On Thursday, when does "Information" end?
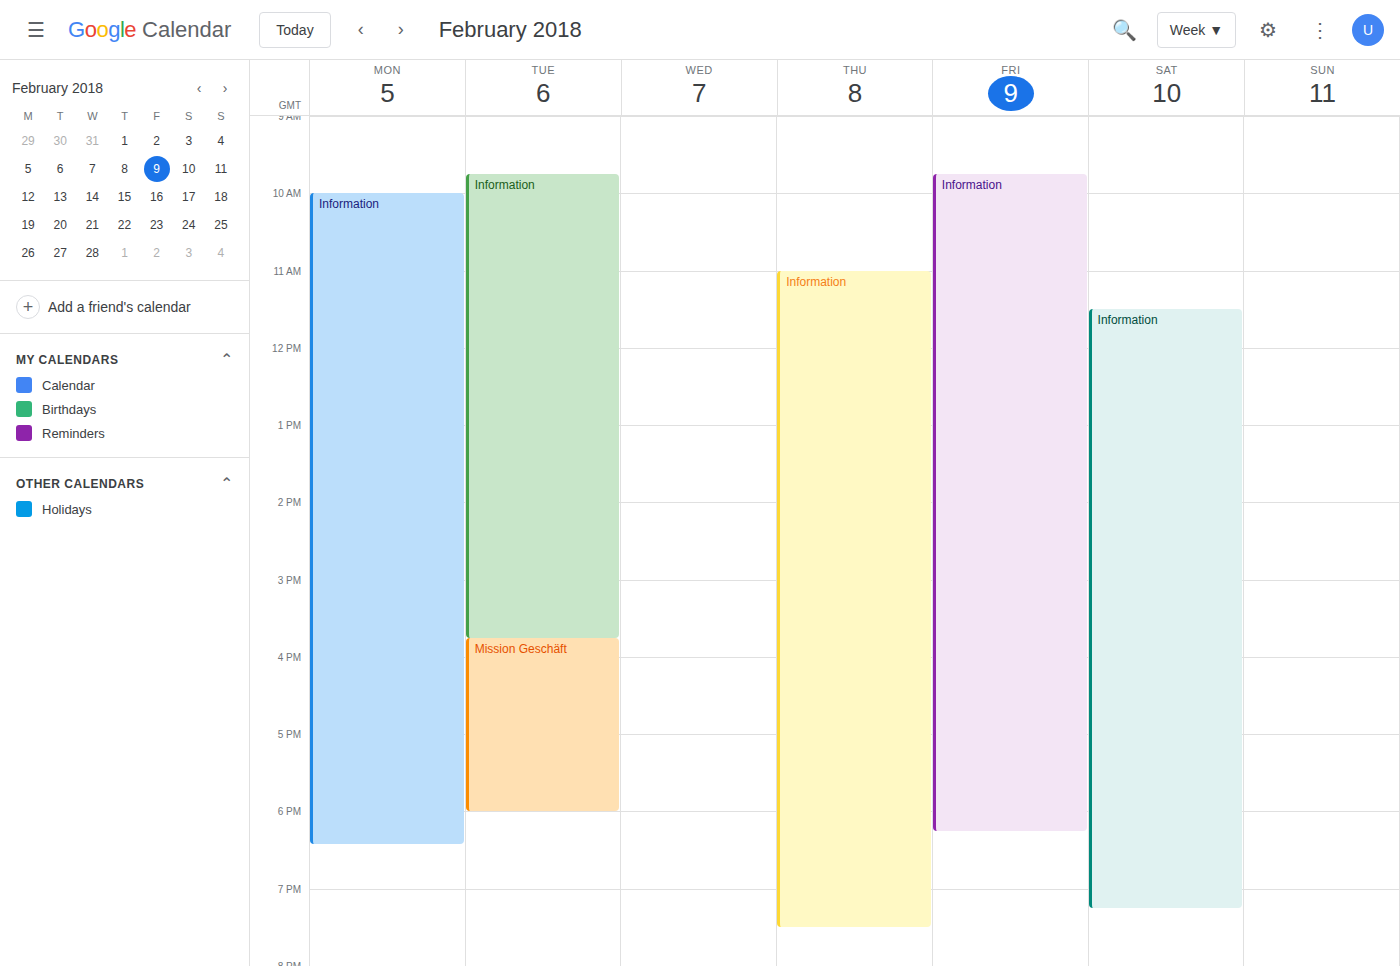
7:30 PM